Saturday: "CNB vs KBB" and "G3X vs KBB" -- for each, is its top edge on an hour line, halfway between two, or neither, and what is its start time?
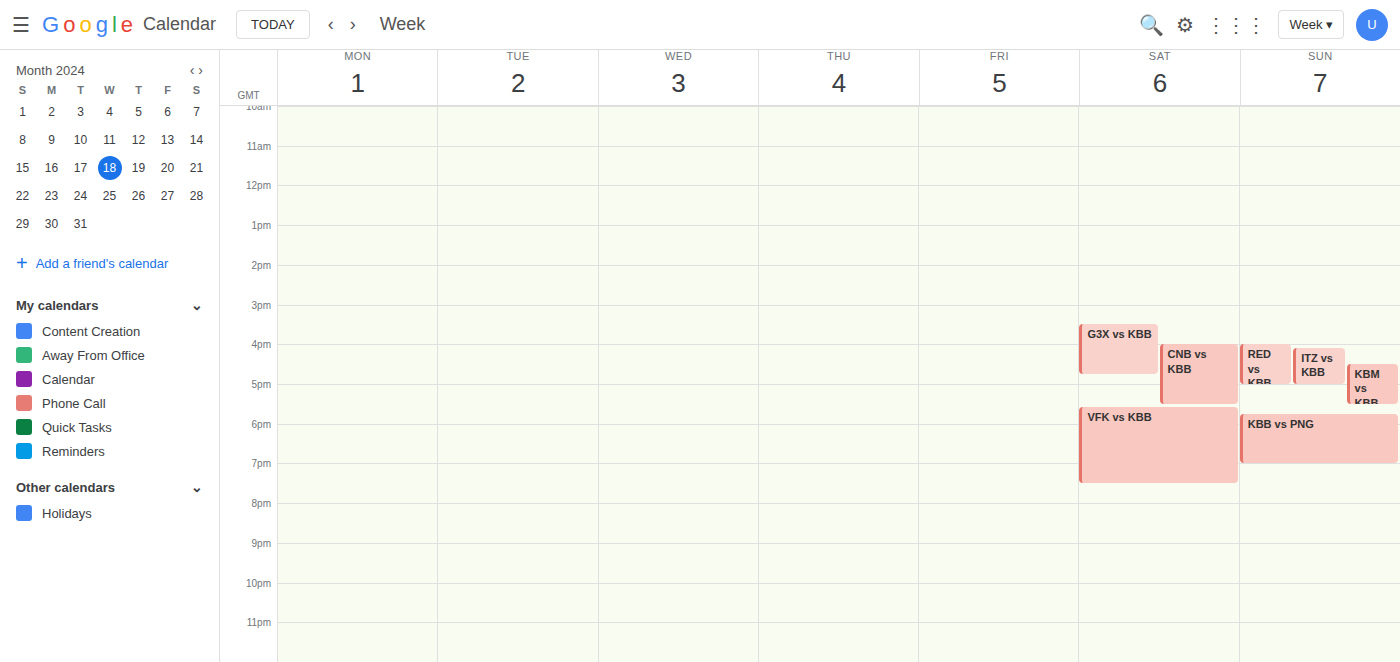
"CNB vs KBB": 4:00 PM, exactly on the 4 PM line. "G3X vs KBB": 3:30 PM, halfway between the 3 PM and 4 PM lines.